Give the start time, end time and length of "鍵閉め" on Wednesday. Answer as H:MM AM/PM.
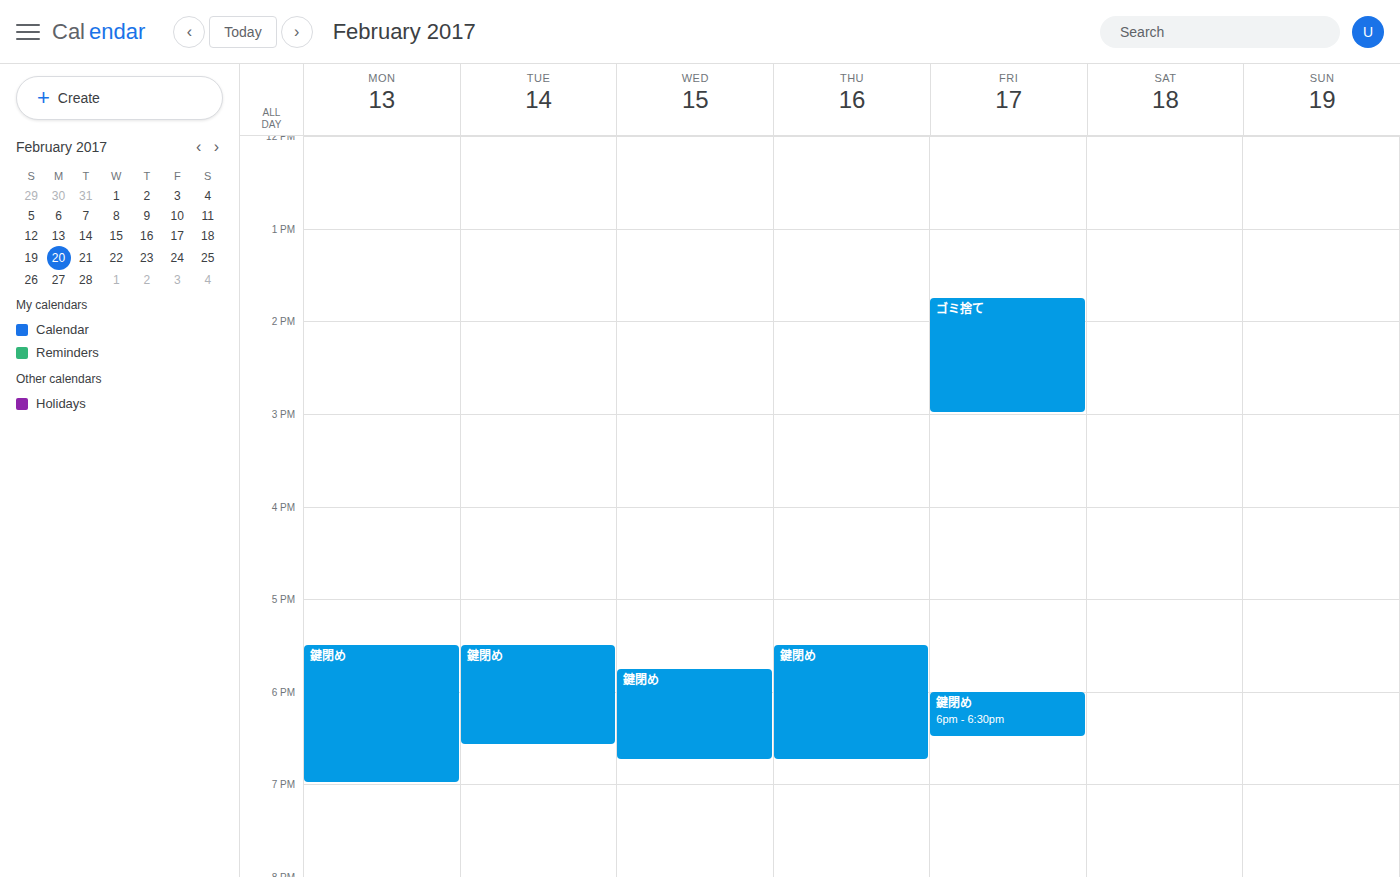
5:45 PM to 6:45 PM, 1 hour